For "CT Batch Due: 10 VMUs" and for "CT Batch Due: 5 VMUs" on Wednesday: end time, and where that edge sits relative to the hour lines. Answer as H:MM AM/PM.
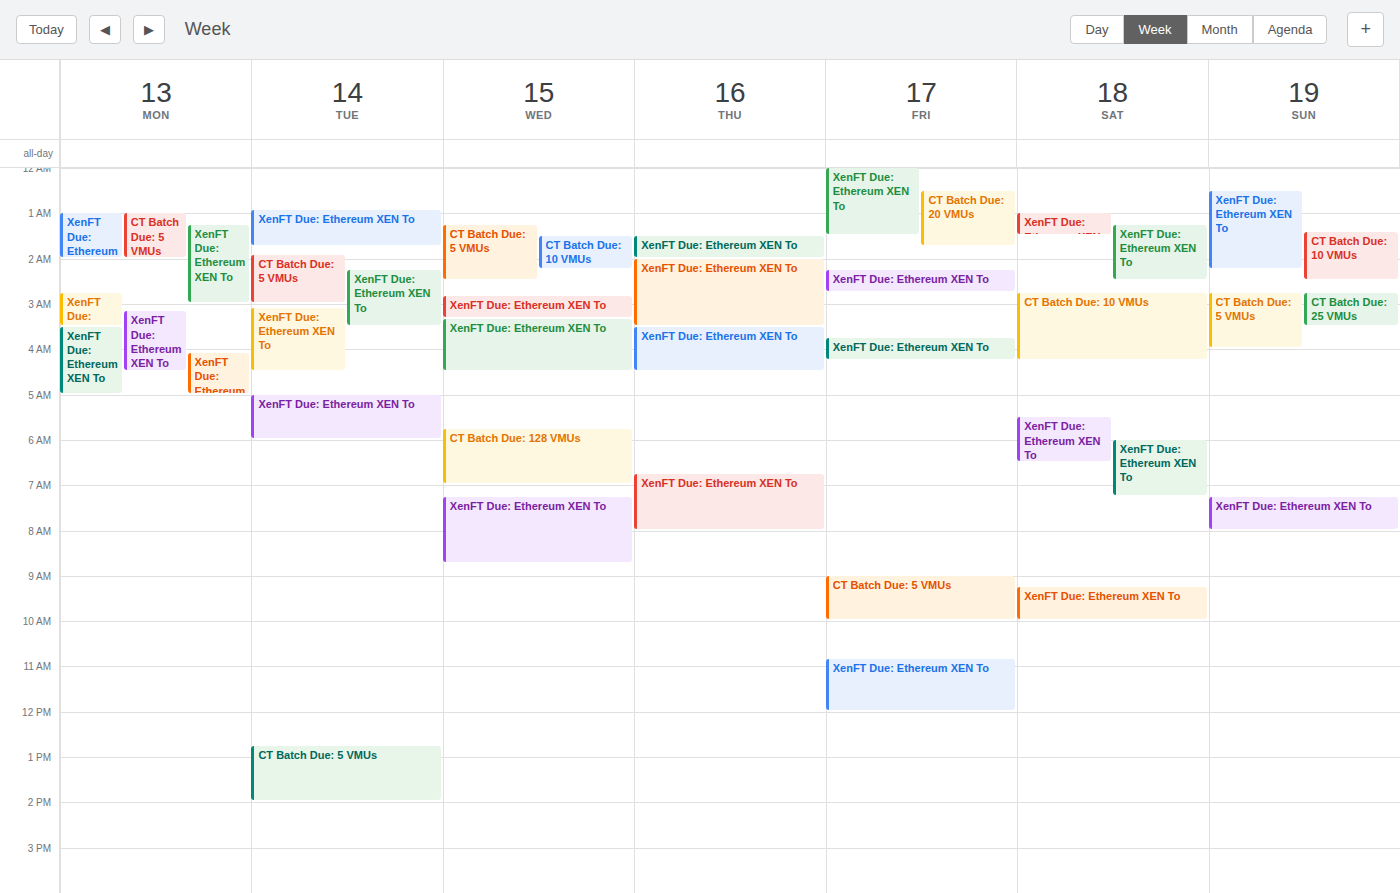
"CT Batch Due: 10 VMUs": 2:15 AM, neither: a quarter of the way from the 2 AM line to the 3 AM line. "CT Batch Due: 5 VMUs": 2:30 AM, halfway between the 2 AM and 3 AM lines.